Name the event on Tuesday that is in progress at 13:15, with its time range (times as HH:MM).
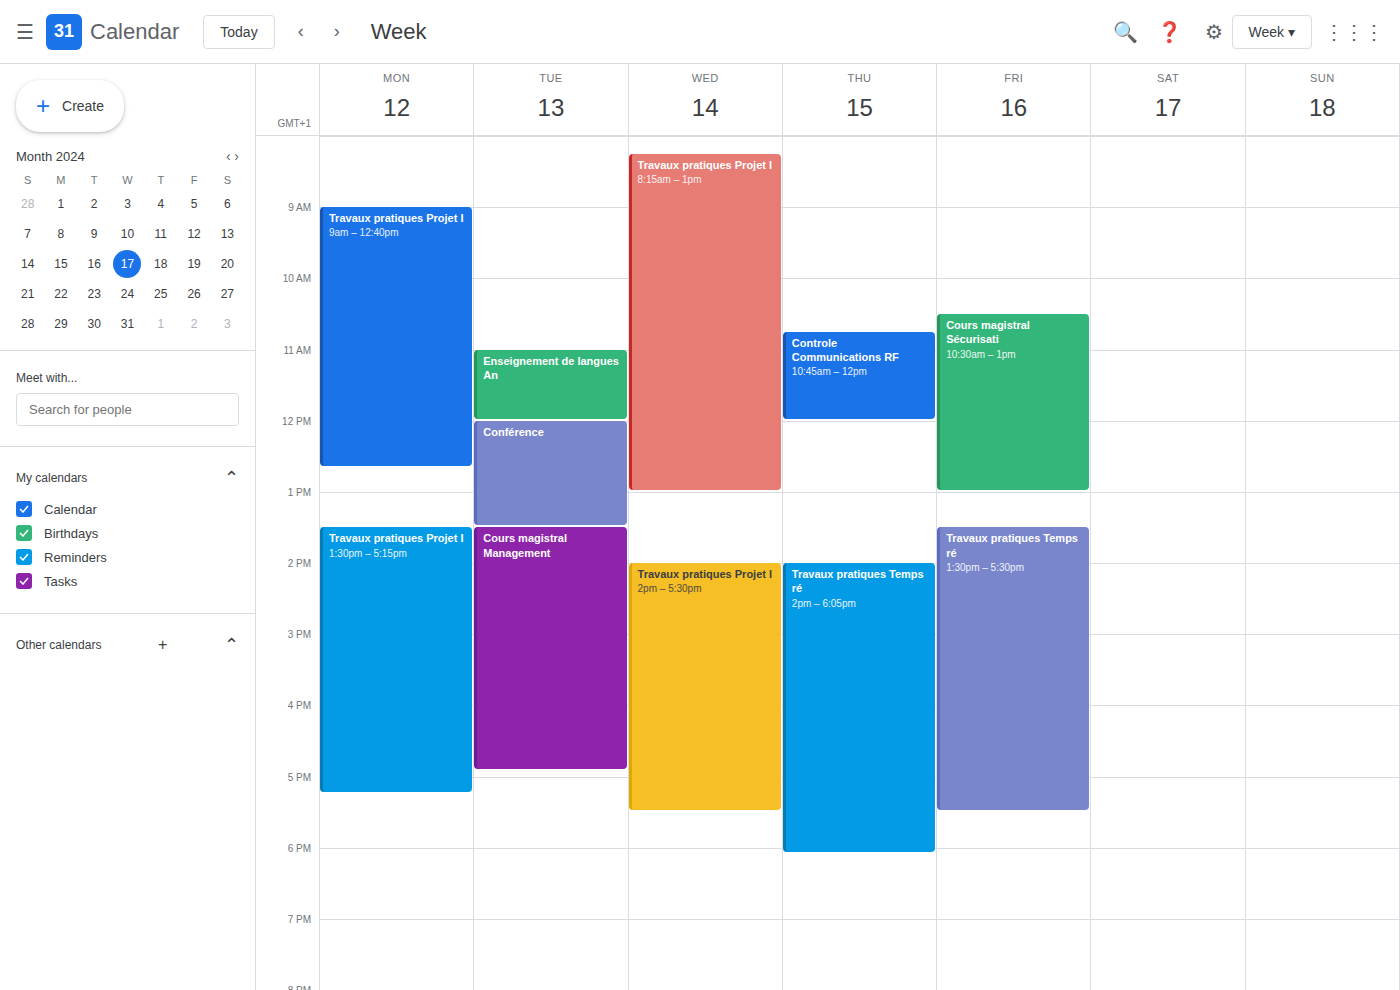
"Conférence", 12:00 to 13:30